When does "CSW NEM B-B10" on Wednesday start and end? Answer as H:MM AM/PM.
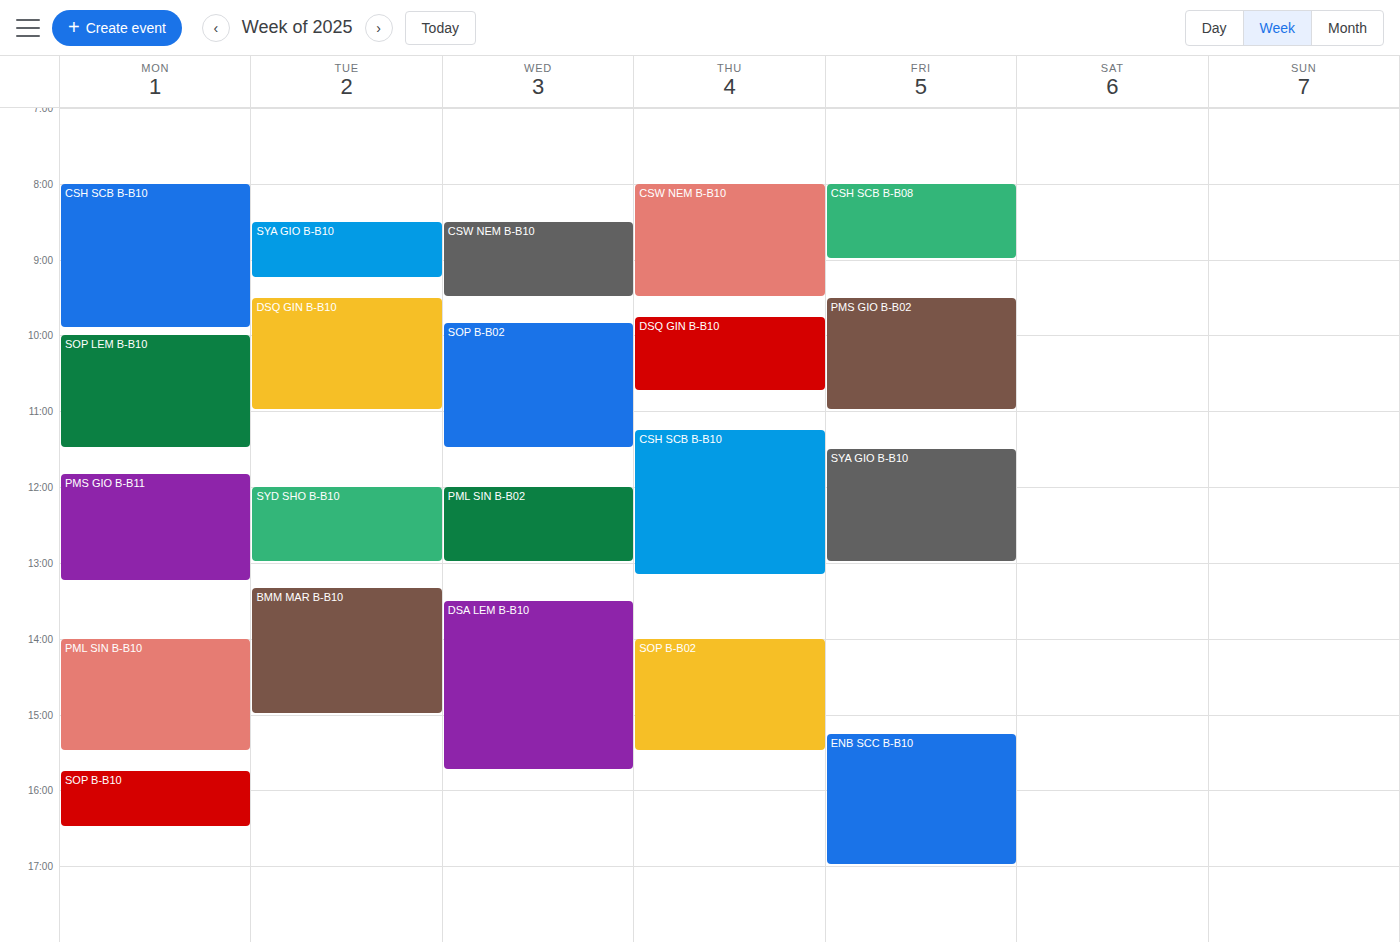
8:30 AM to 9:30 AM